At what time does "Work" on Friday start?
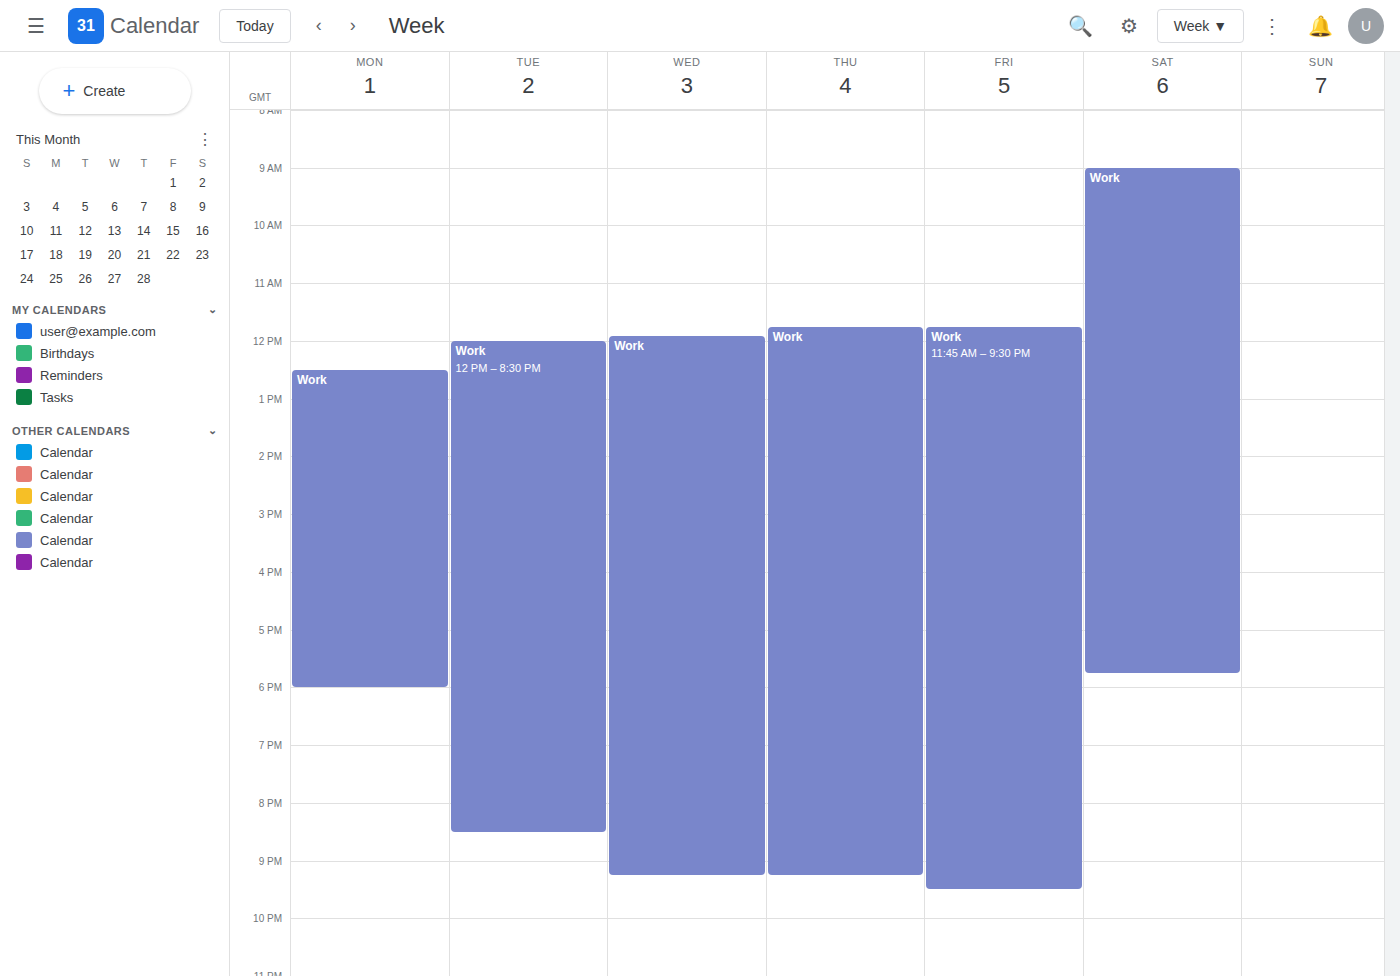
11:45 AM